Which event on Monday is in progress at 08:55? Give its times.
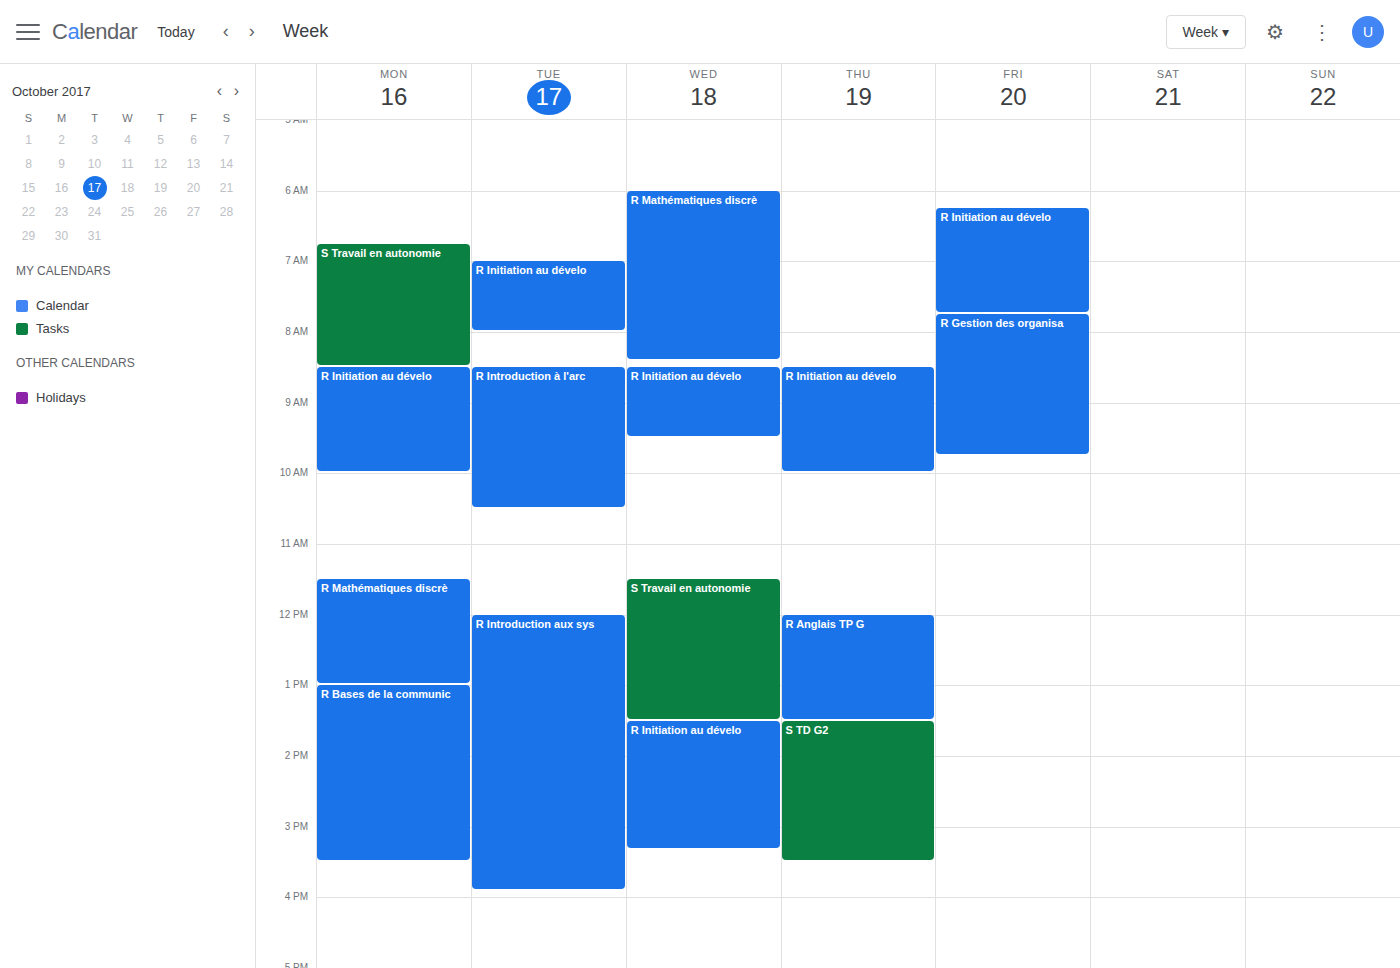
"R Initiation au dévelo", 08:30 to 10:00